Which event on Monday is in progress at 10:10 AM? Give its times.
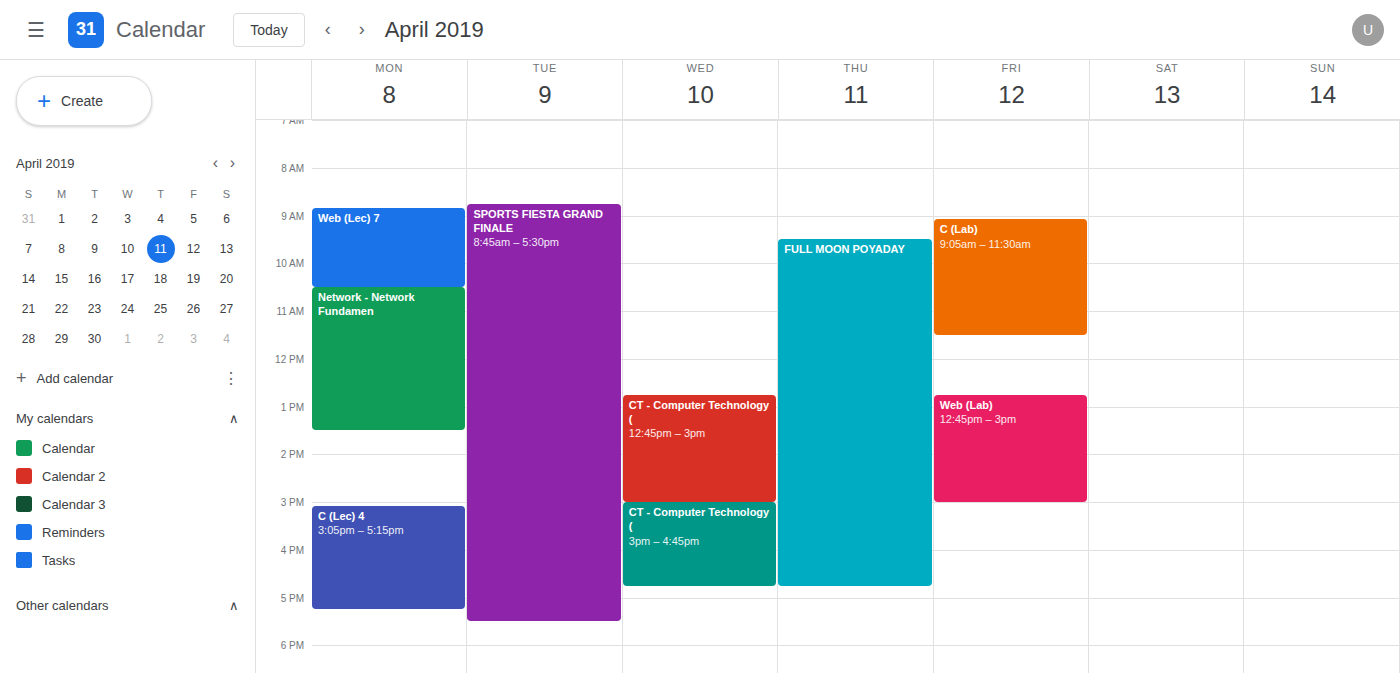
"Web (Lec) 7", 8:50 AM to 10:30 AM